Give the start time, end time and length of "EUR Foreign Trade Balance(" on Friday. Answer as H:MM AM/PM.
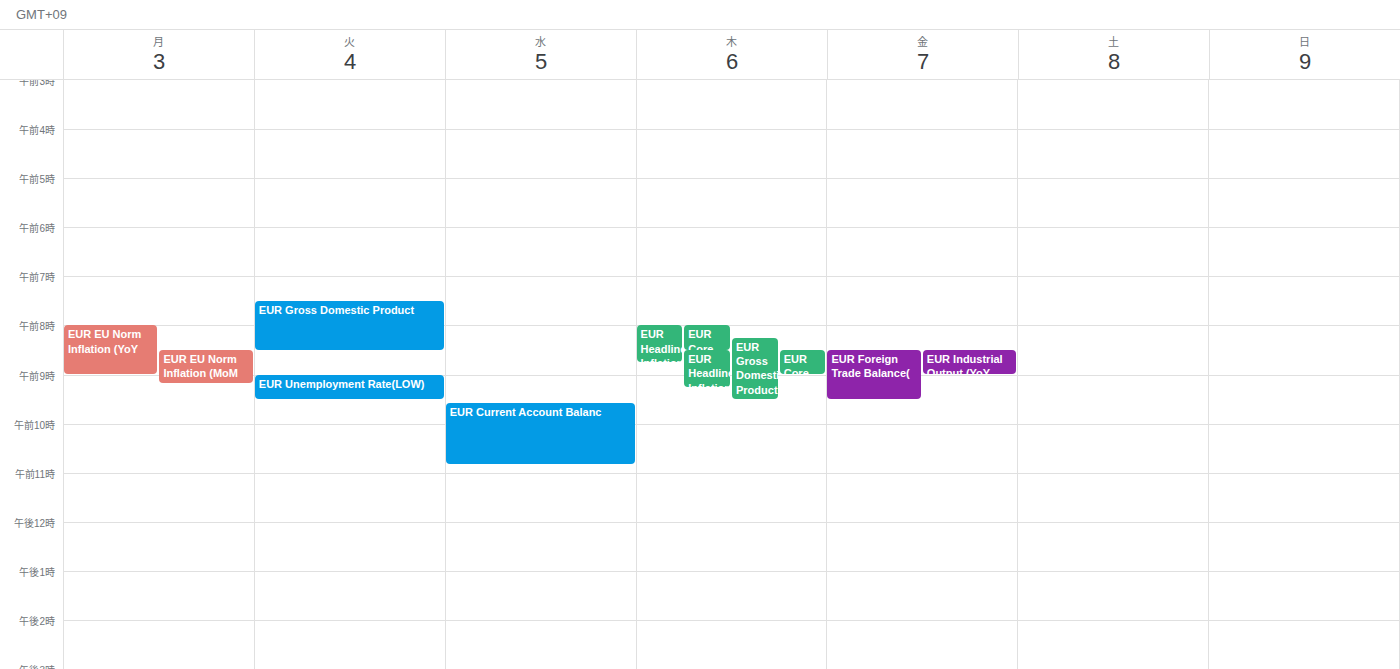
8:30 AM to 9:30 AM, 1 hour